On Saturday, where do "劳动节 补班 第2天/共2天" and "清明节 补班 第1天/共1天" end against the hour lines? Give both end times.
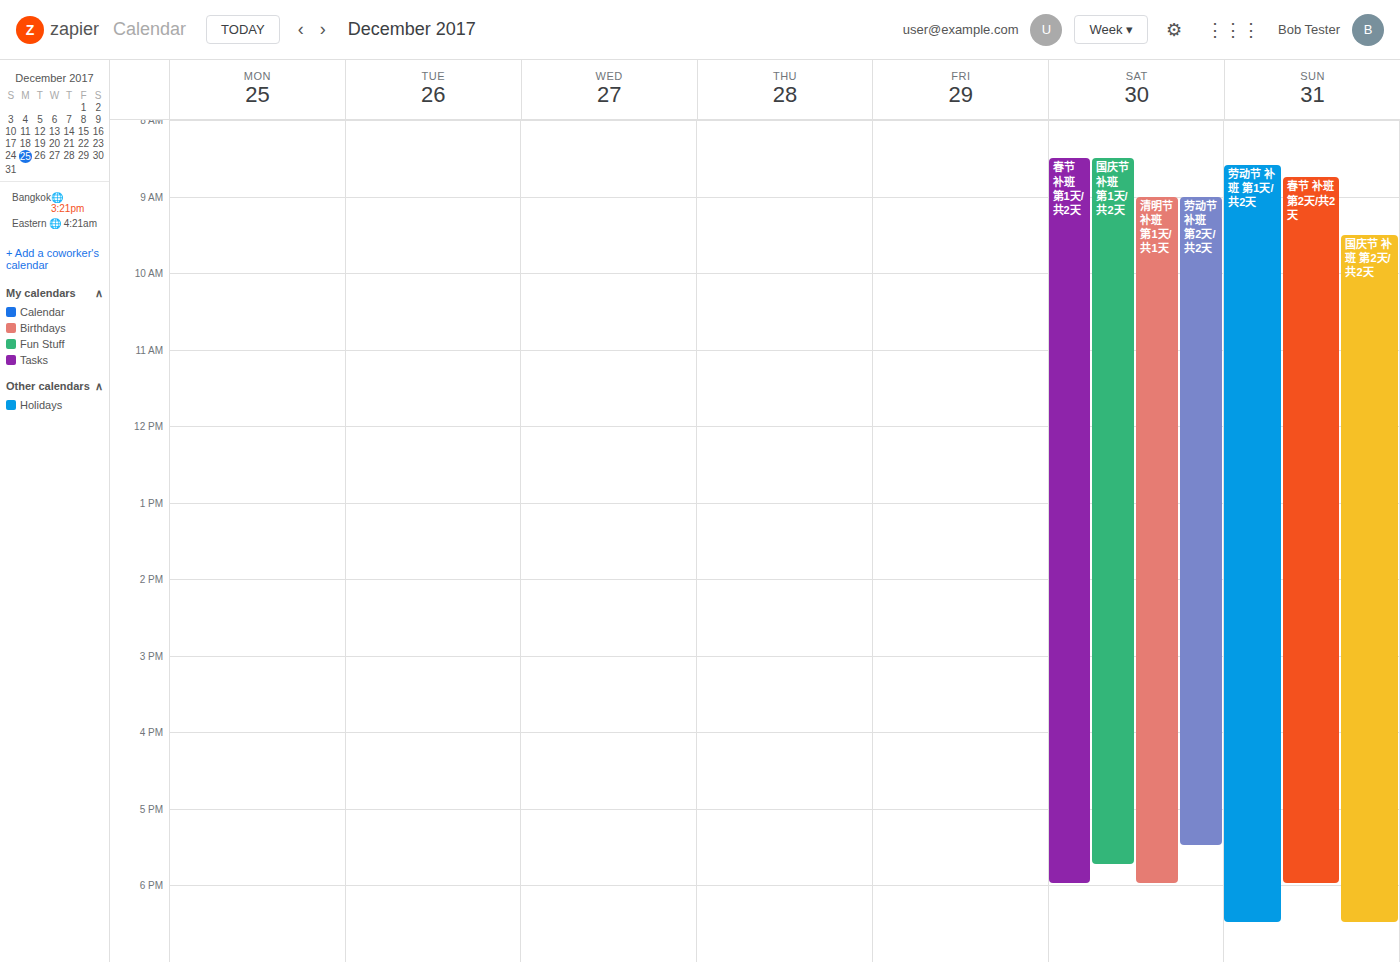
"劳动节 补班 第2天/共2天": 5:30 PM, halfway between the 5 PM and 6 PM lines. "清明节 补班 第1天/共1天": 6:00 PM, exactly on the 6 PM line.